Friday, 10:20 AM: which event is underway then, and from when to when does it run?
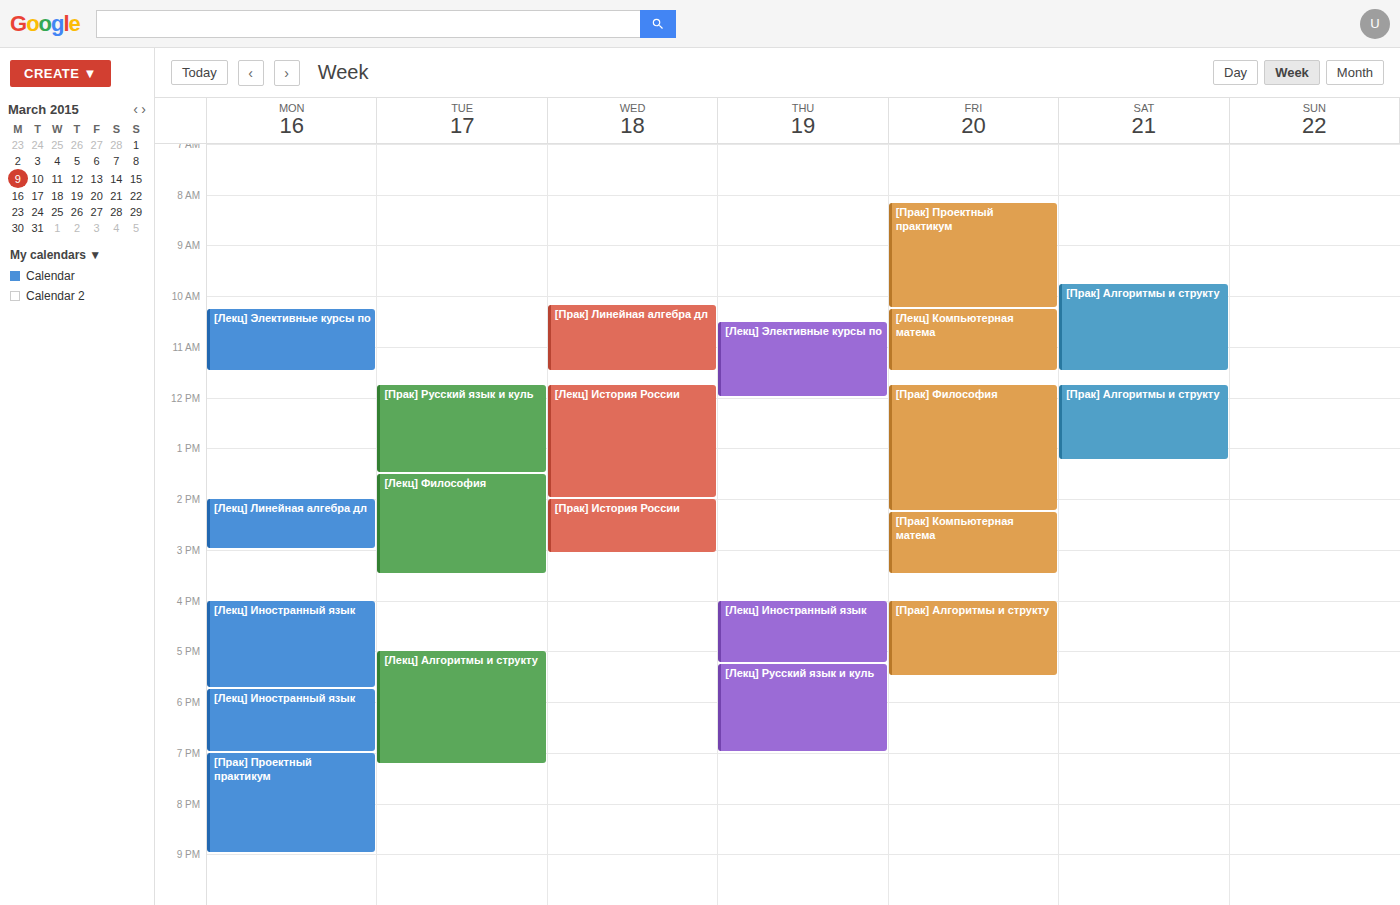
"[Лекц] Компьютерная матема", 10:15 AM to 11:30 AM